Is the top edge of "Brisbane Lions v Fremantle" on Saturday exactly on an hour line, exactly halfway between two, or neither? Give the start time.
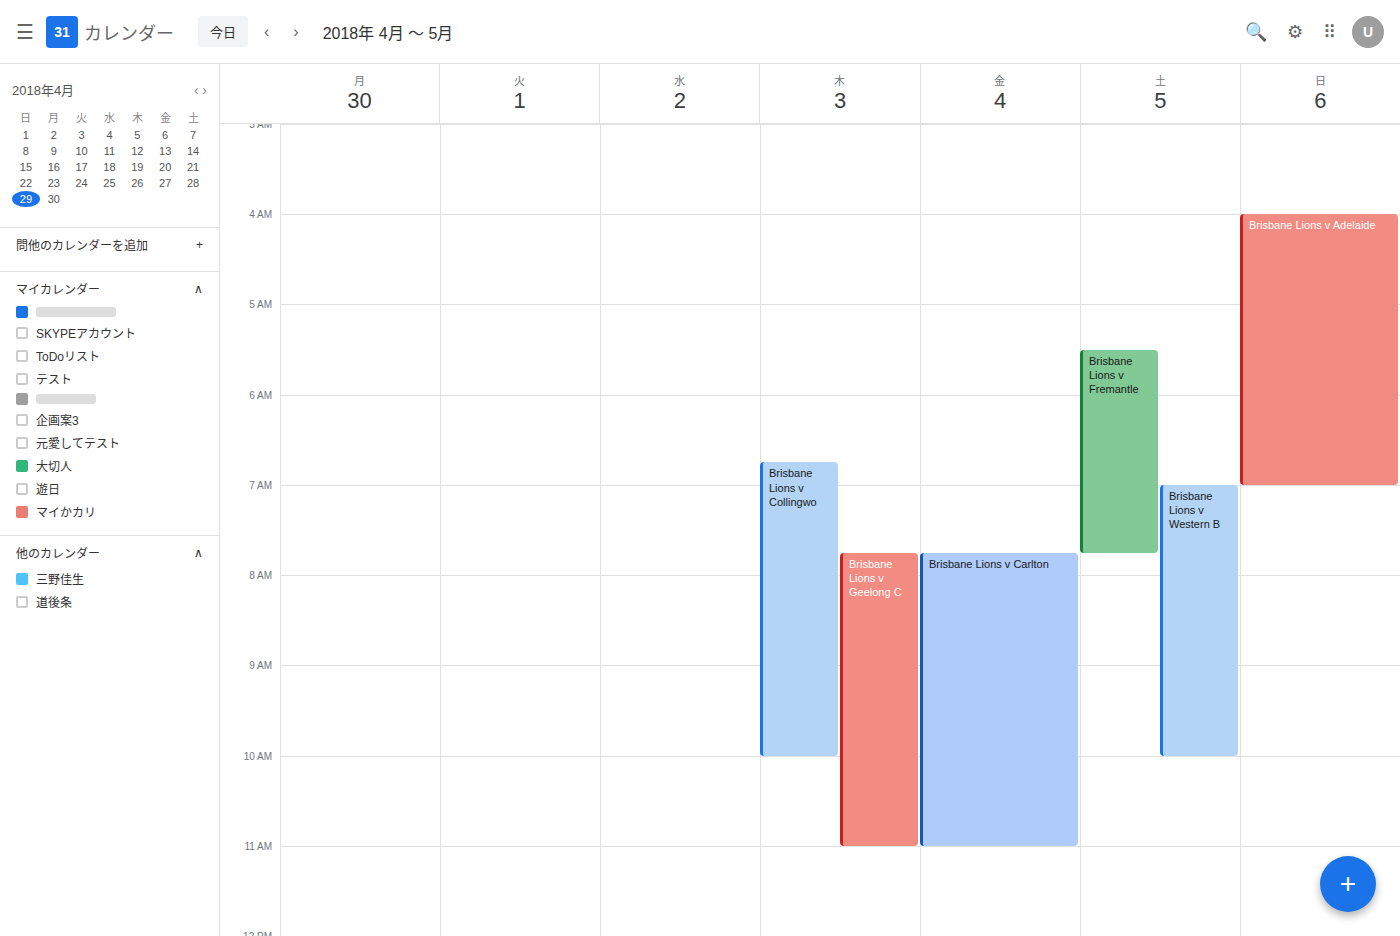
5:30 AM -- halfway between the 5 AM and 6 AM lines.